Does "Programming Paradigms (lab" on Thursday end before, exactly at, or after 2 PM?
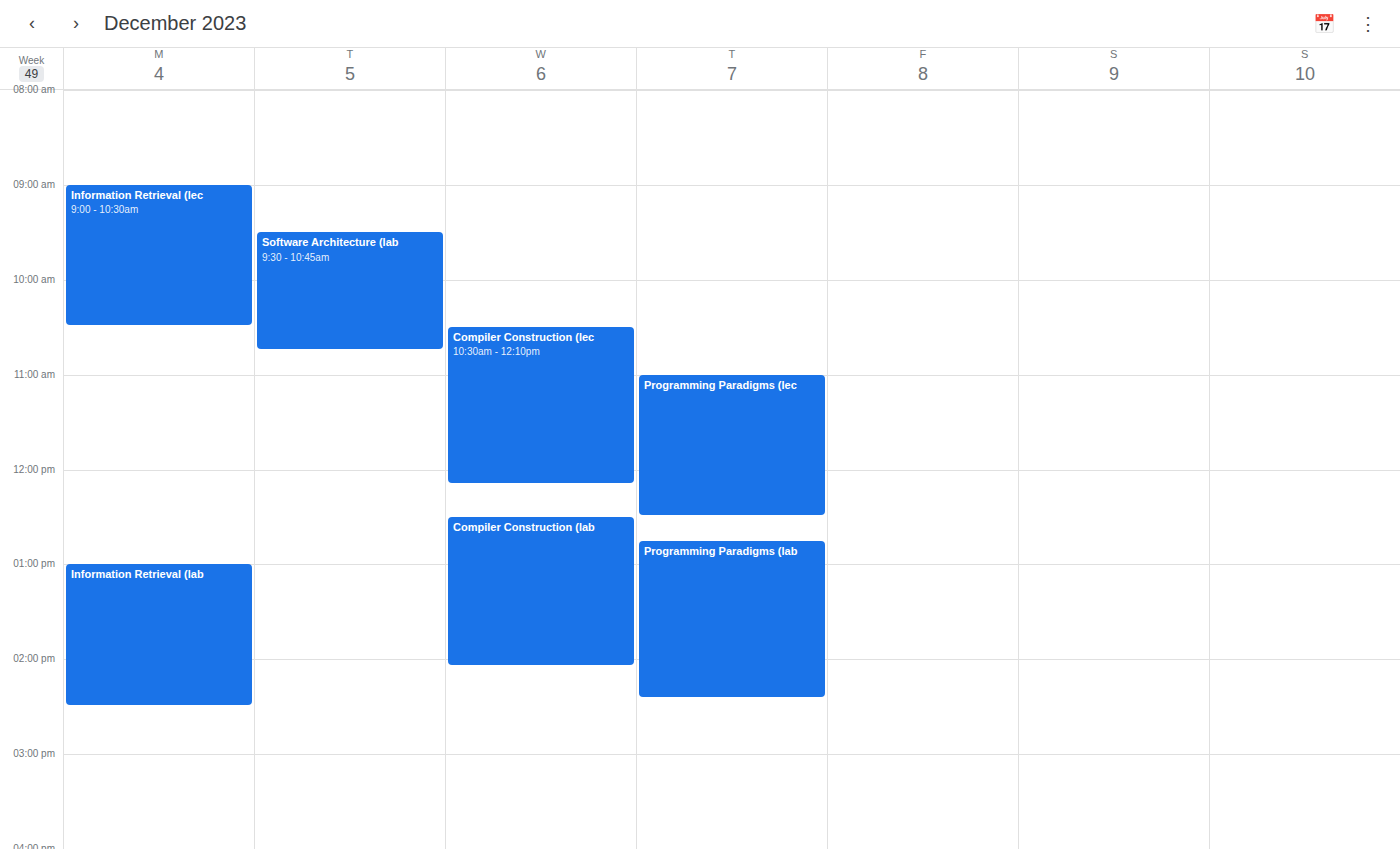
2:25 PM -- after 2 PM, 25 minutes below the 2 PM line.